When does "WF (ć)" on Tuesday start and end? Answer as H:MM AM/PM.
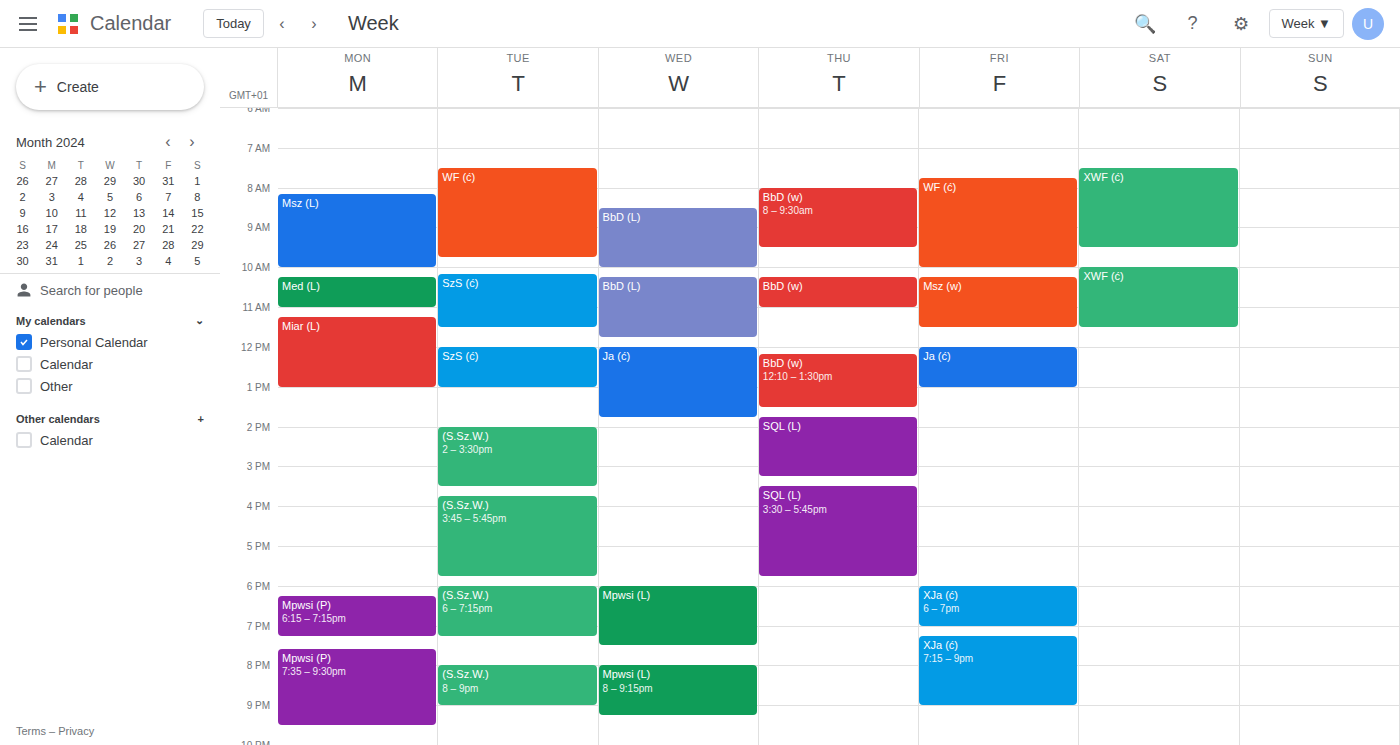
7:30 AM to 9:45 AM